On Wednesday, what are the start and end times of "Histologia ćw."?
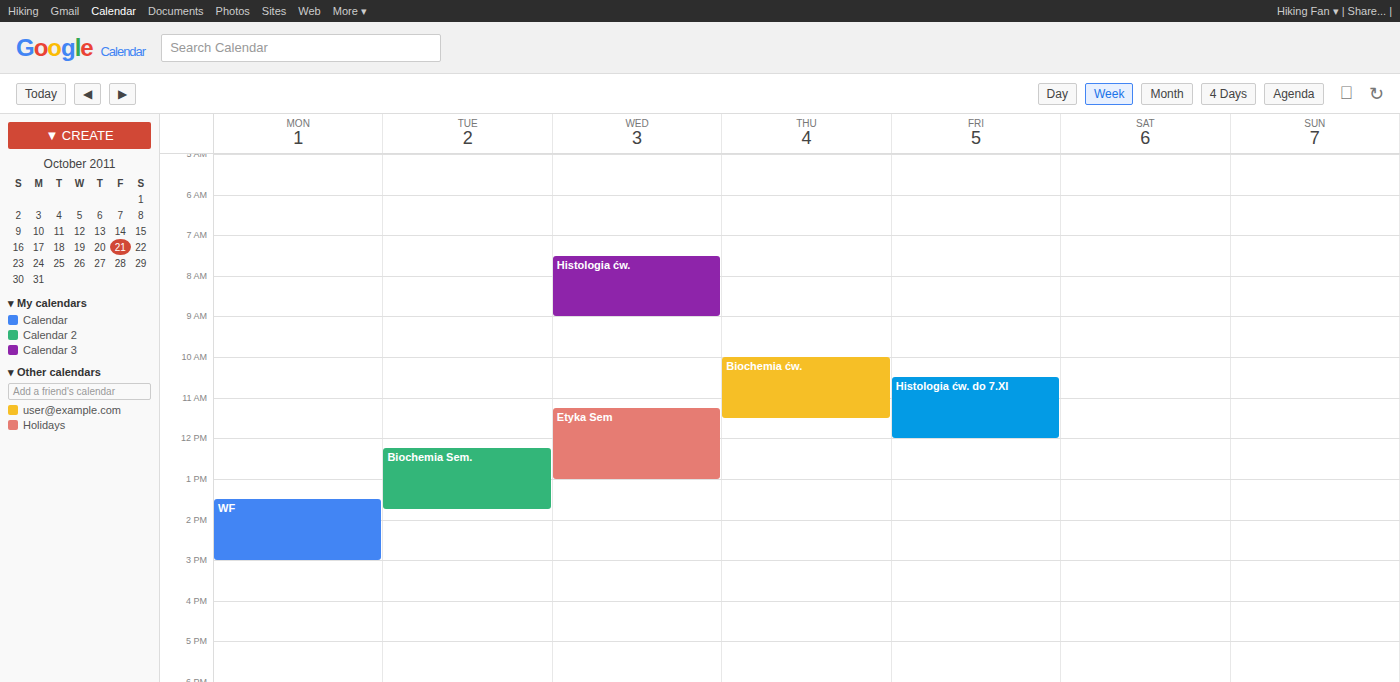
7:30 AM to 9:00 AM